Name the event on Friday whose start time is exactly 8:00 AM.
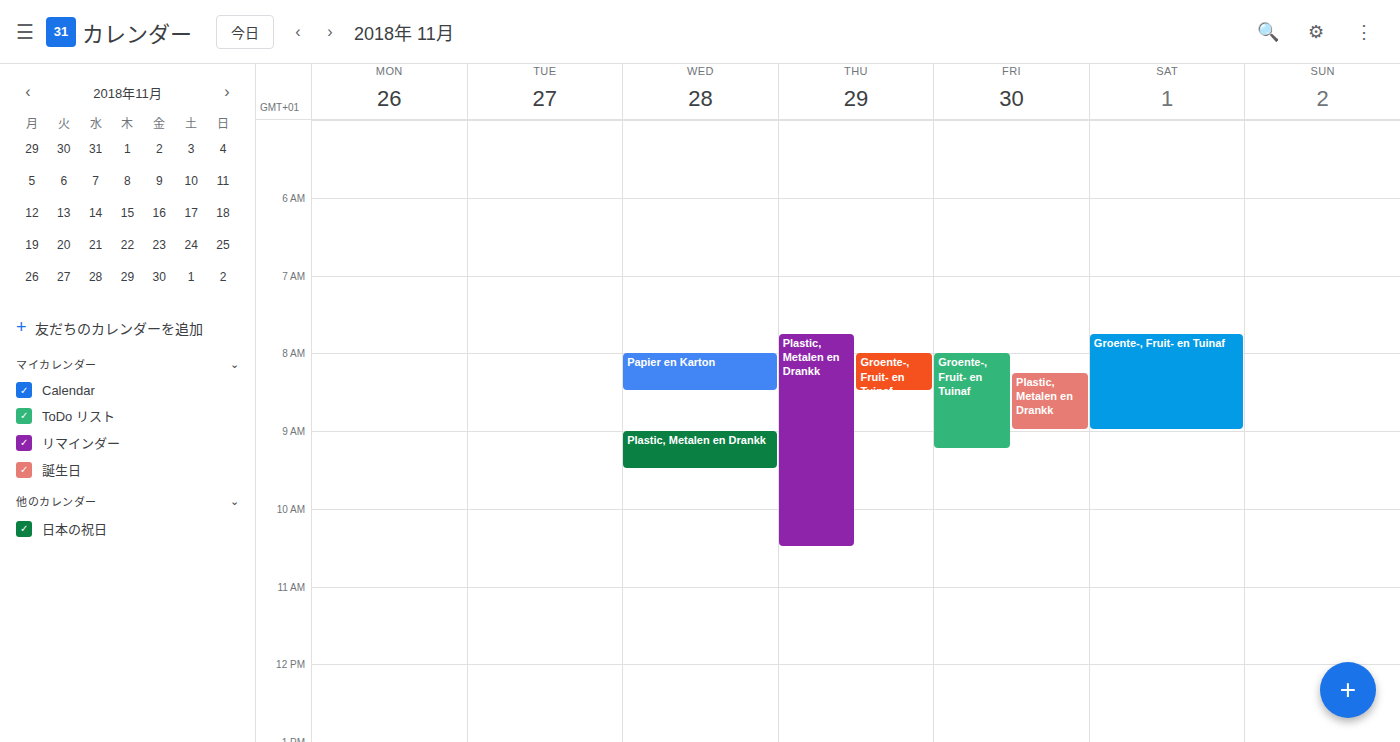
"Groente-, Fruit- en Tuinaf"